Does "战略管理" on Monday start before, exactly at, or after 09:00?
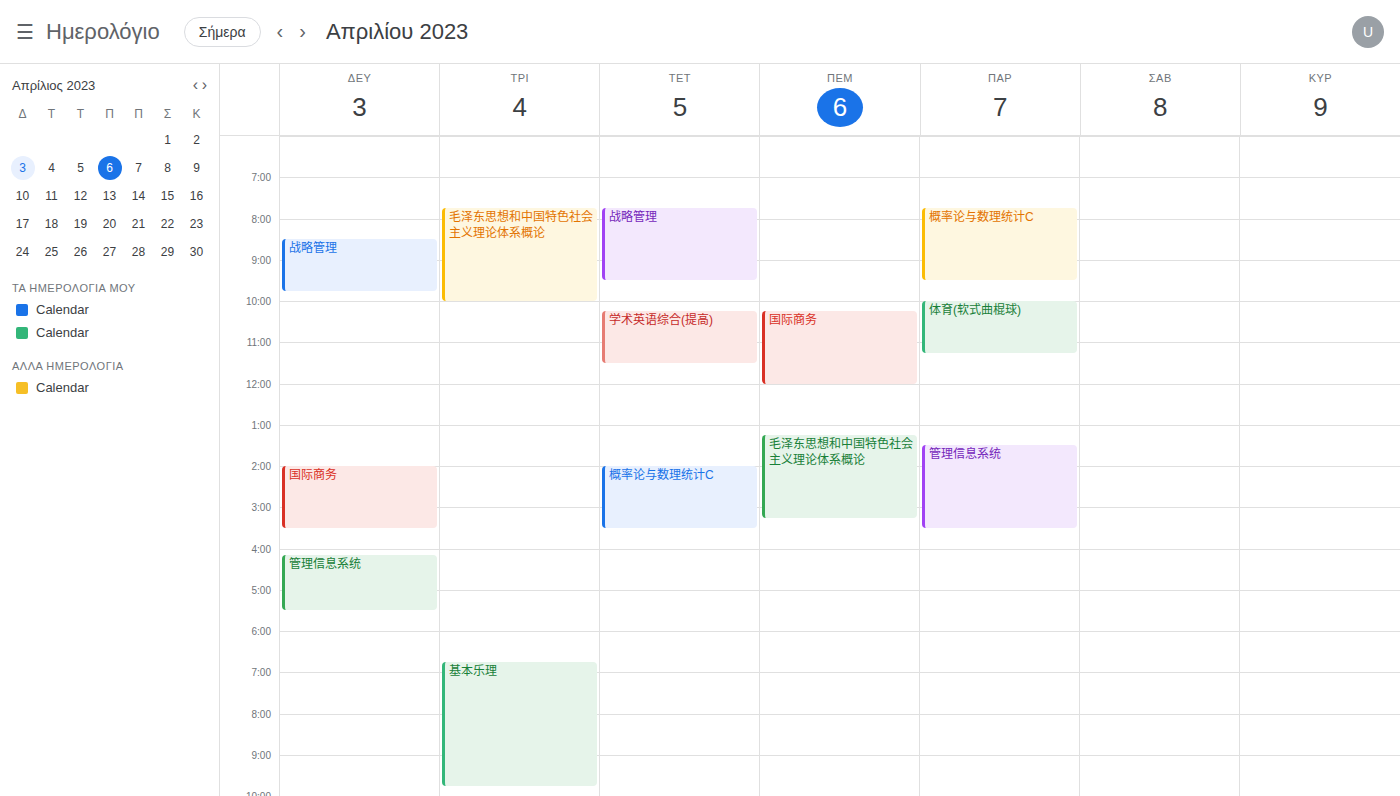
08:30 -- before 09:00, 30 minutes above the 09:00 line.